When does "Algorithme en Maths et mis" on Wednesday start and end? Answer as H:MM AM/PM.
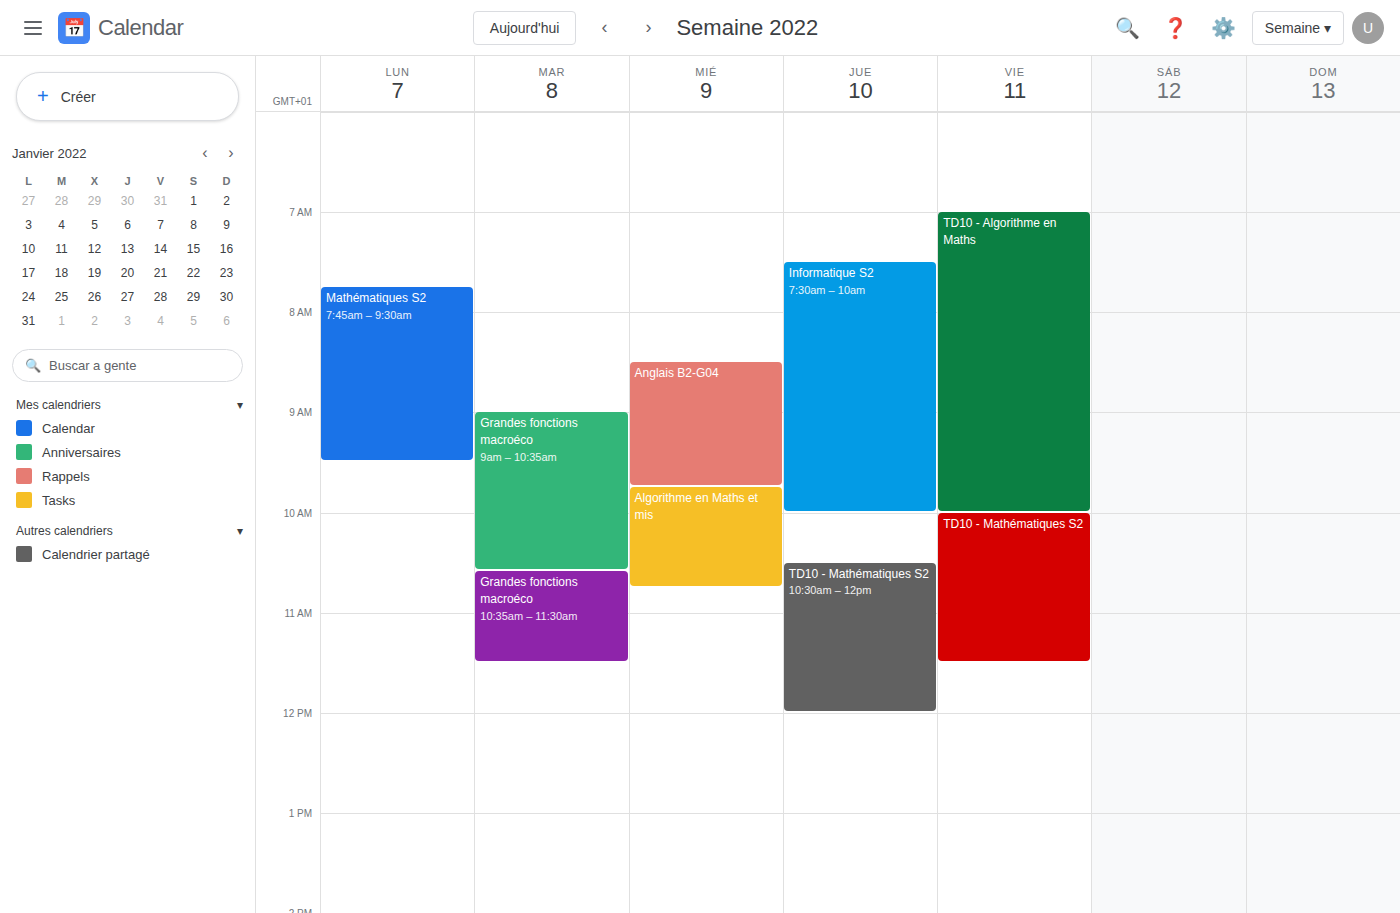
9:45 AM to 10:45 AM